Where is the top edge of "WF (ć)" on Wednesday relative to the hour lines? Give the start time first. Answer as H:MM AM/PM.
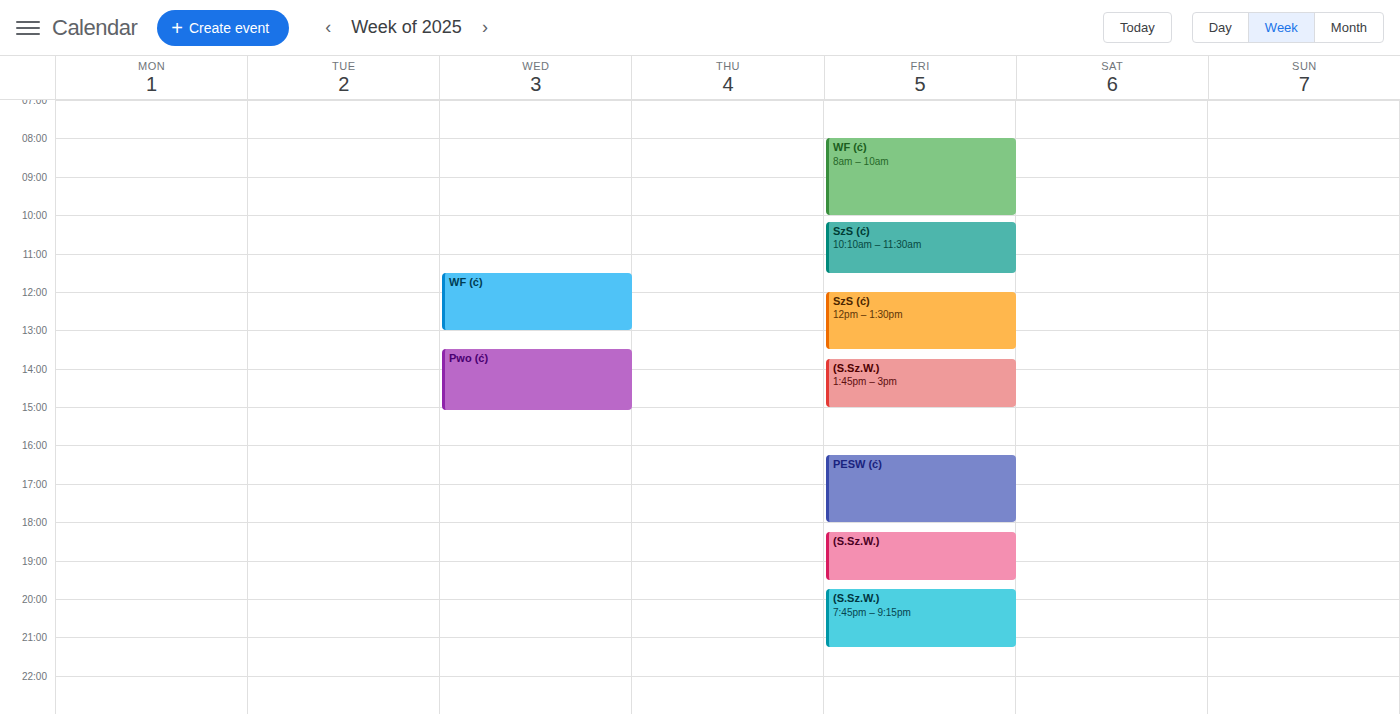
11:30 AM -- halfway between the 11 AM and 12 PM lines.